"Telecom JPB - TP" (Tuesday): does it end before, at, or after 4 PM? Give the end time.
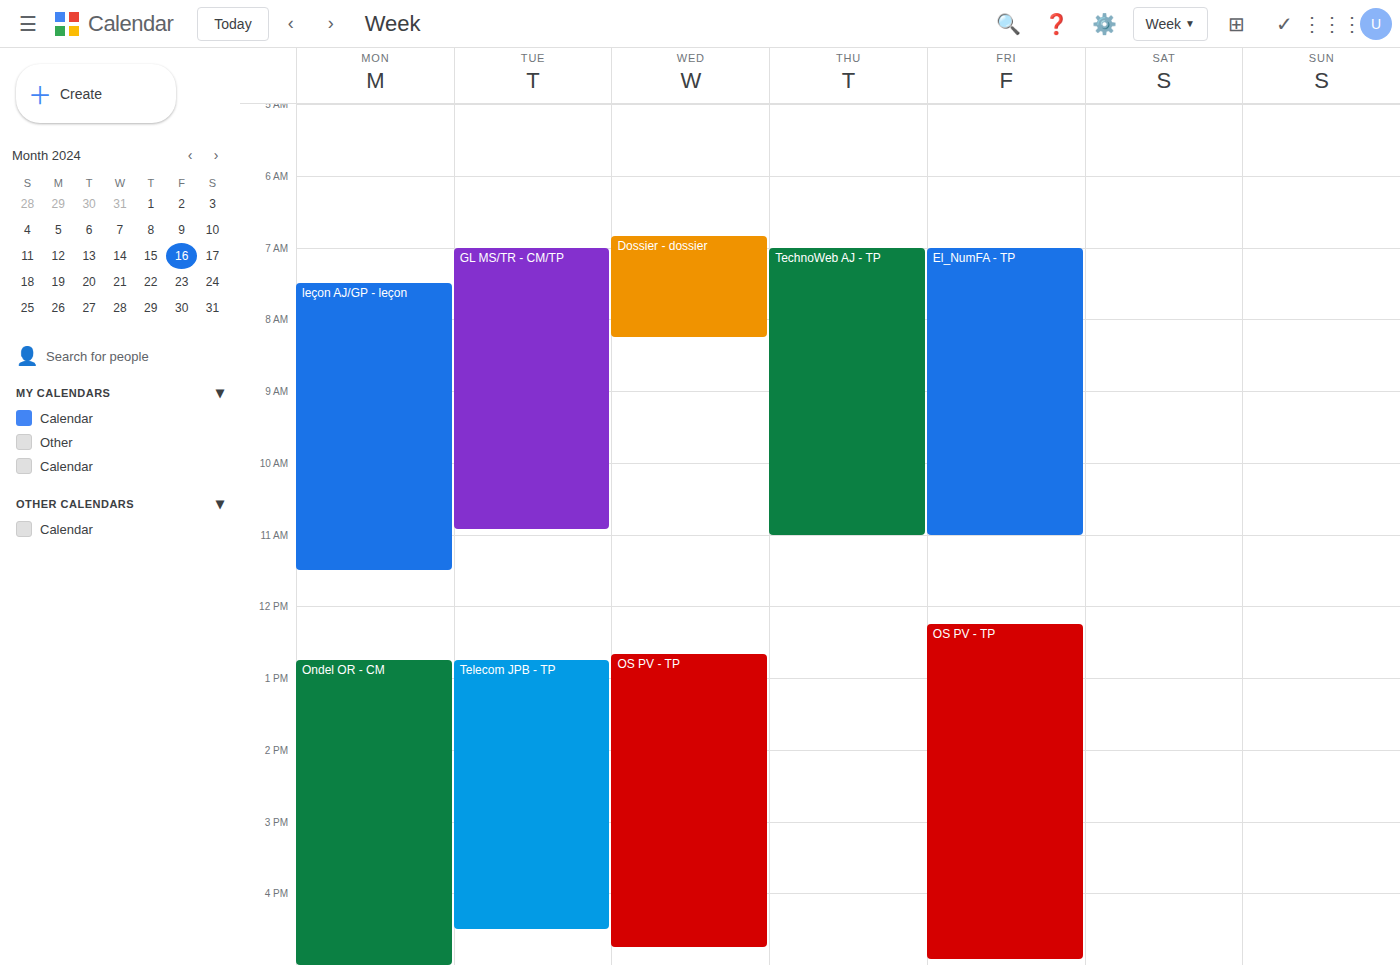
4:30 PM -- after 4 PM, 30 minutes below the 4 PM line.